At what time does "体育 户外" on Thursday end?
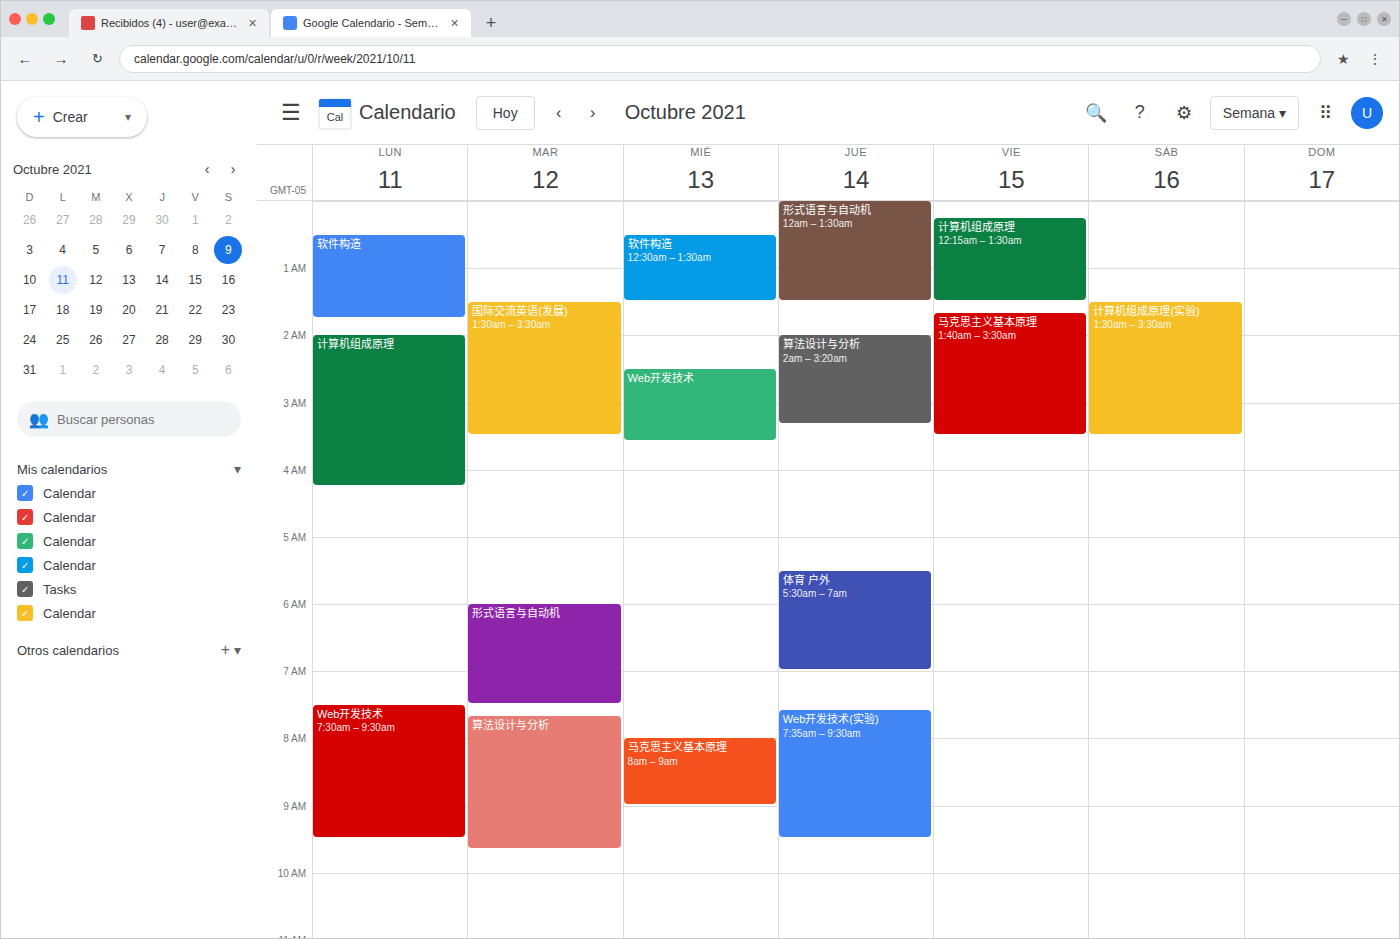
07:00